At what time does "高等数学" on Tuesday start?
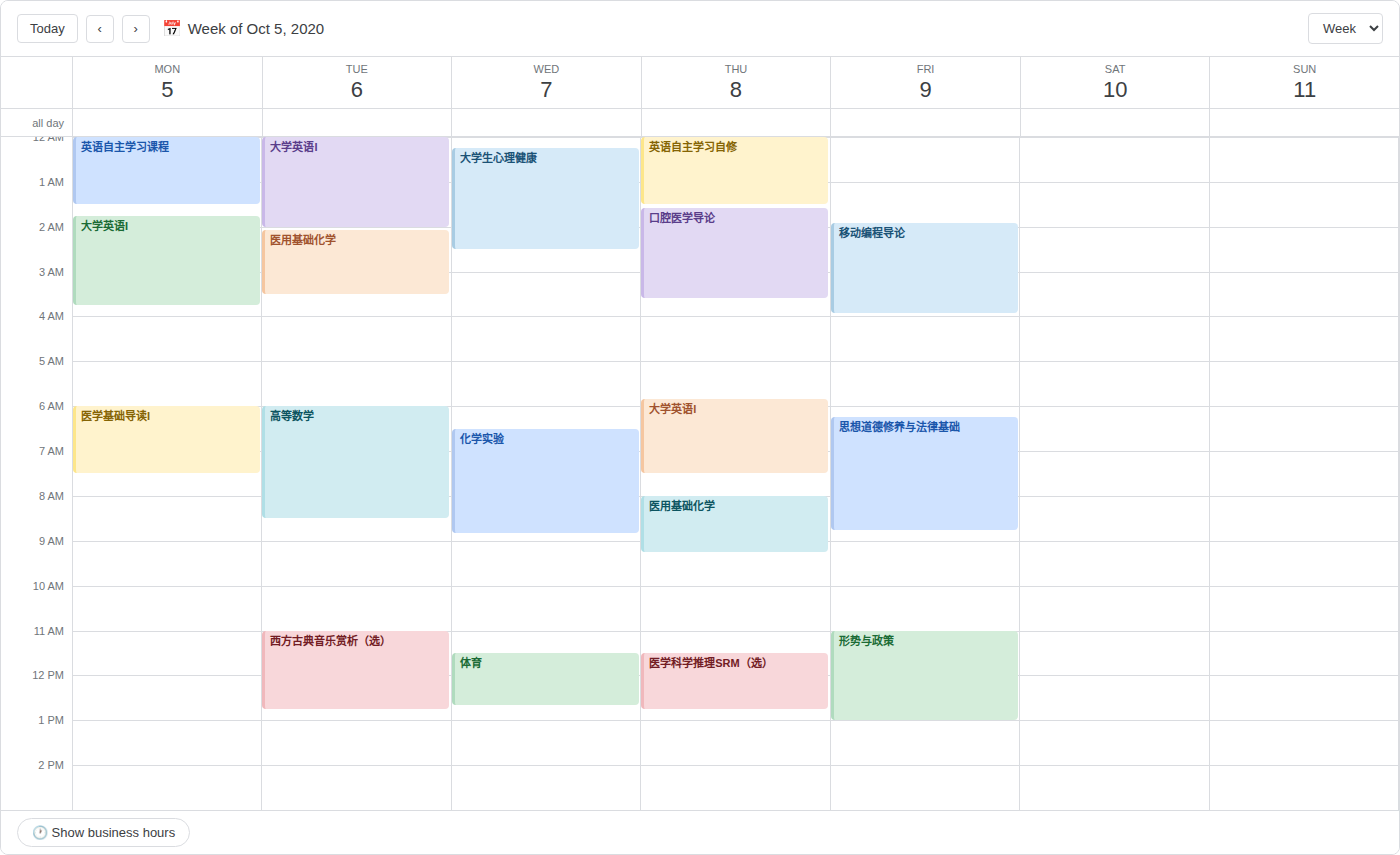
06:00